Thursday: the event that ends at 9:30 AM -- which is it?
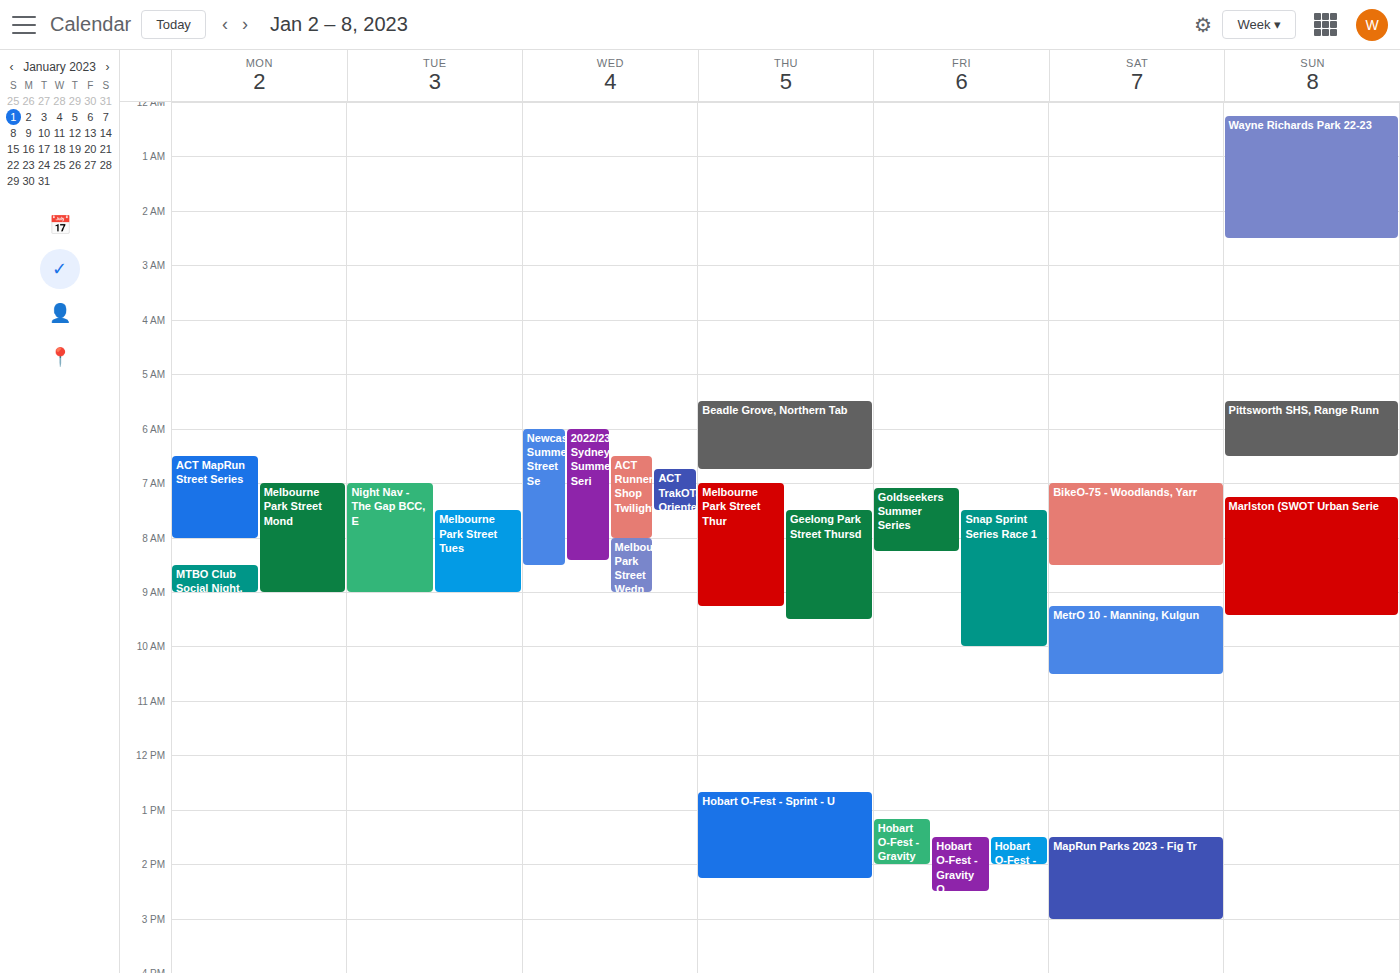
"Geelong Park Street Thursd"